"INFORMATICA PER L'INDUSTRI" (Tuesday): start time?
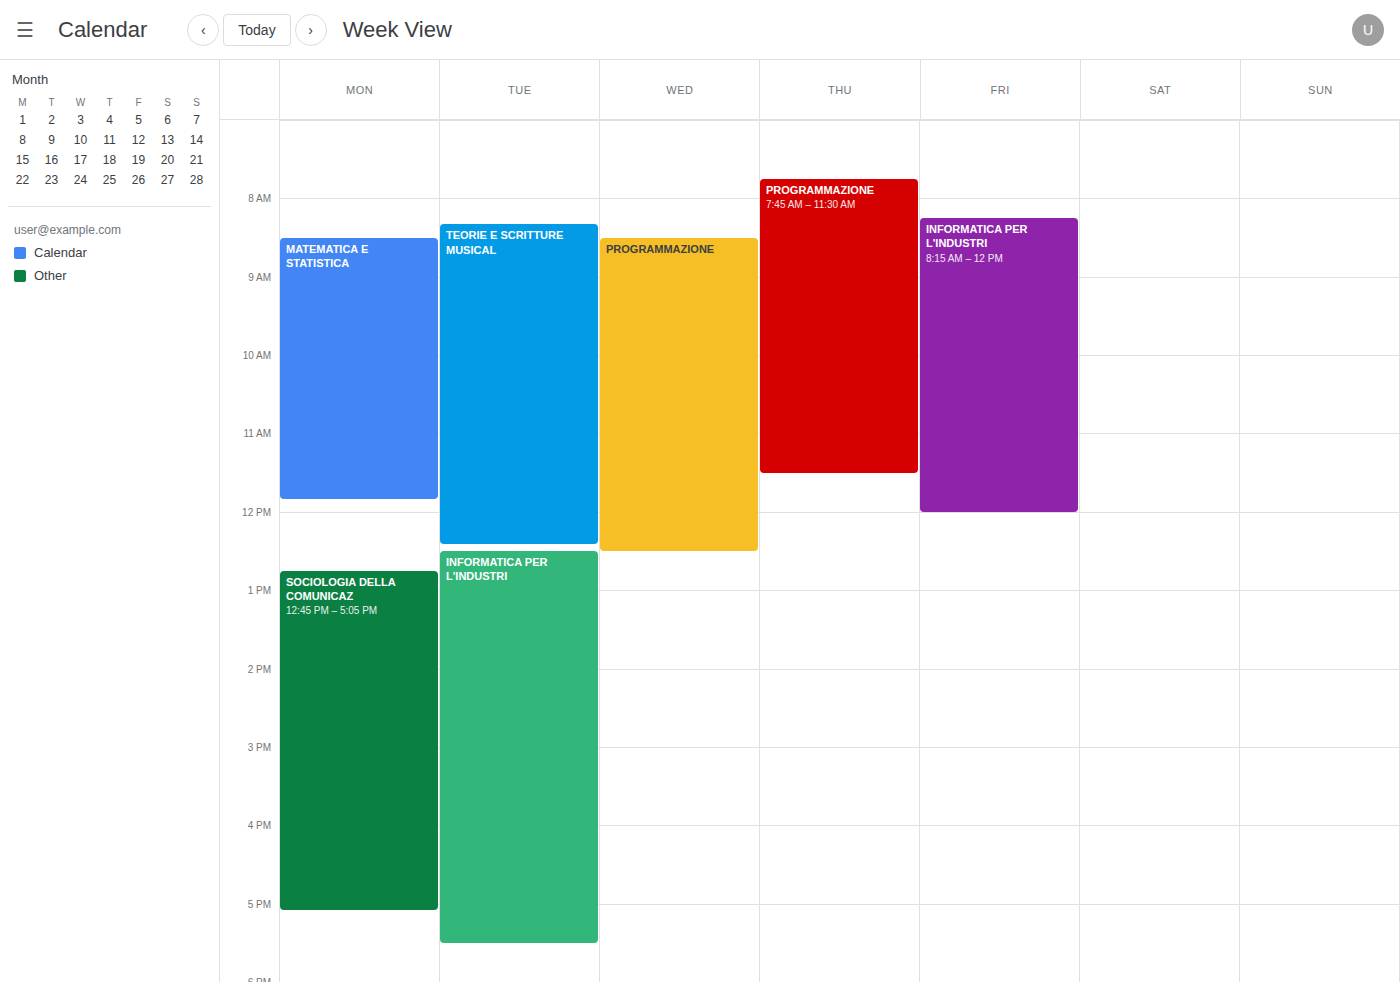
12:30 PM